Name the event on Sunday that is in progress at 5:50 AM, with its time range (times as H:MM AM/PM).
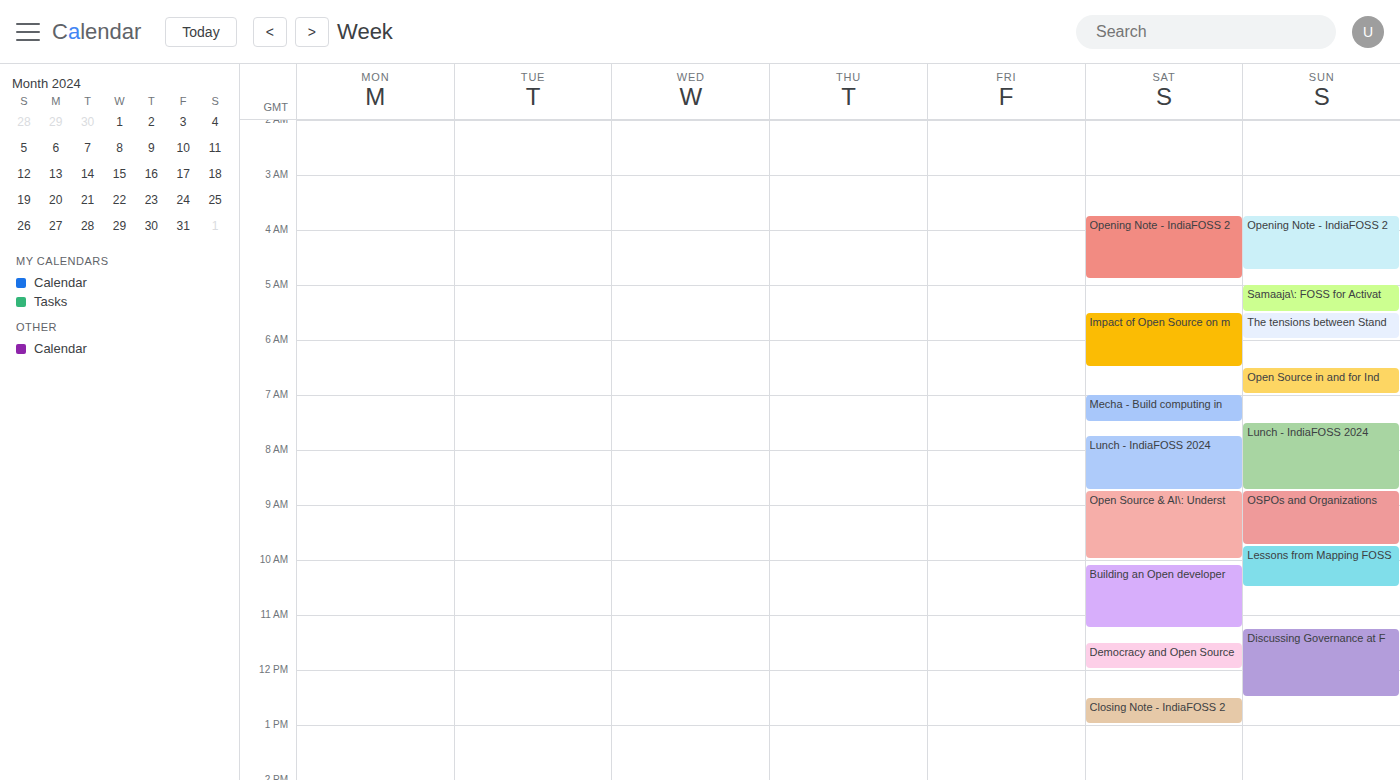
"The tensions between Stand", 5:30 AM to 6:00 AM